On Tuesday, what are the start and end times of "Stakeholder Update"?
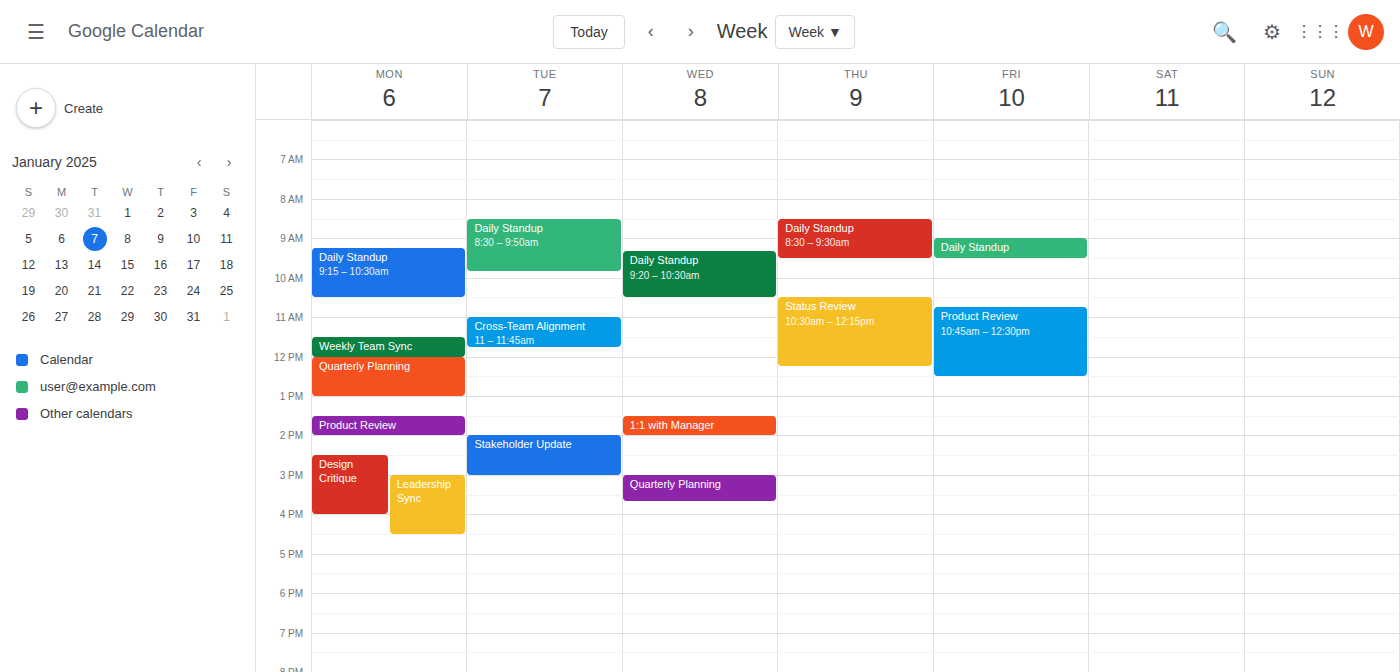
2:00 PM to 3:00 PM